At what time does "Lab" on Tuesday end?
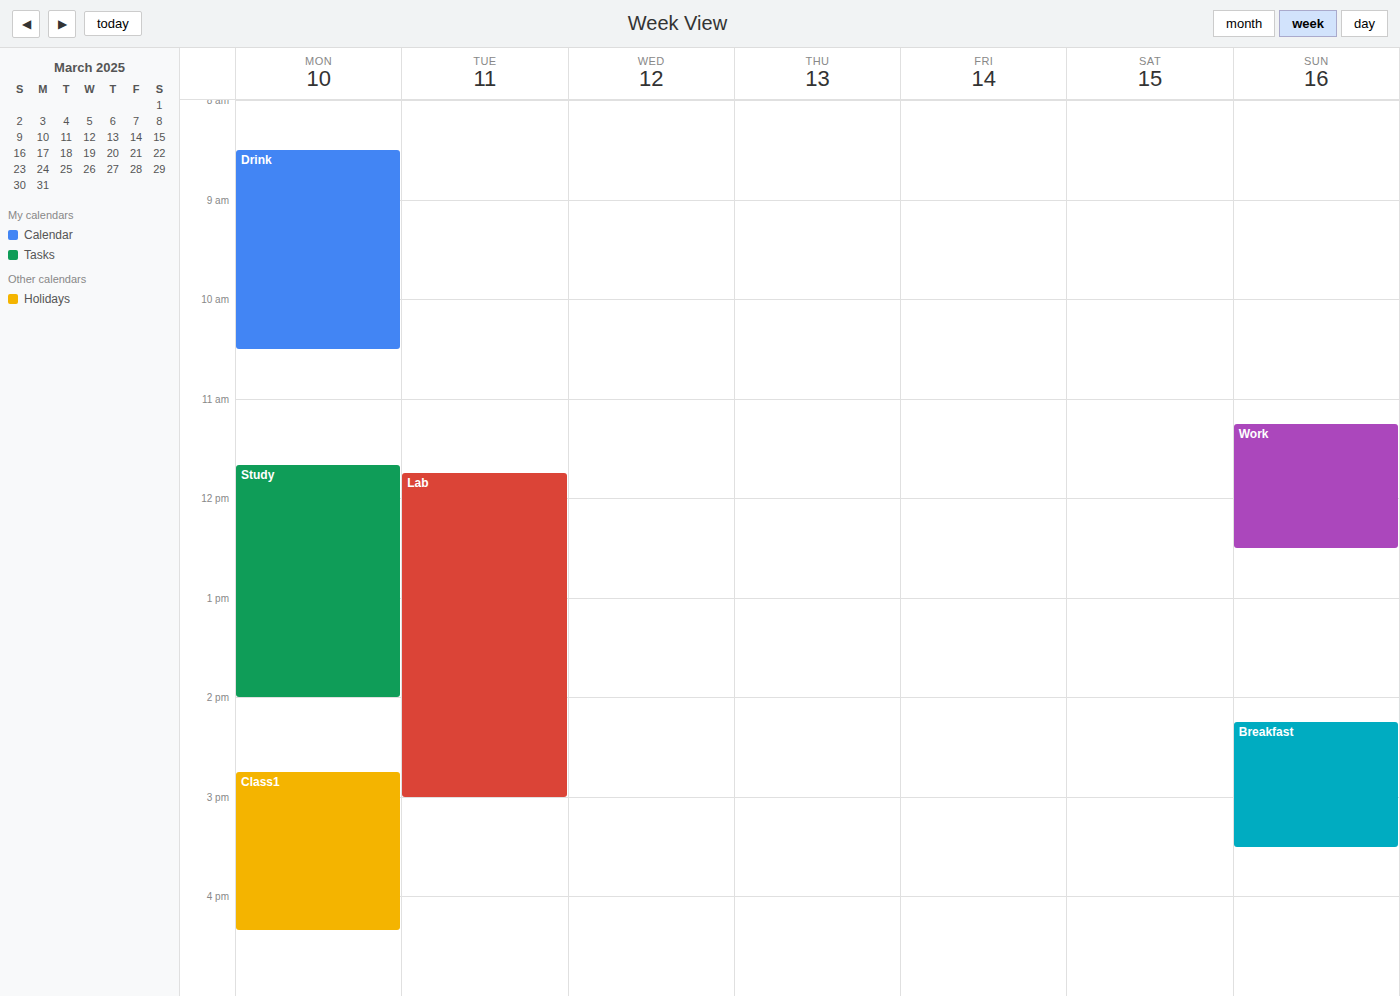
3:00 PM